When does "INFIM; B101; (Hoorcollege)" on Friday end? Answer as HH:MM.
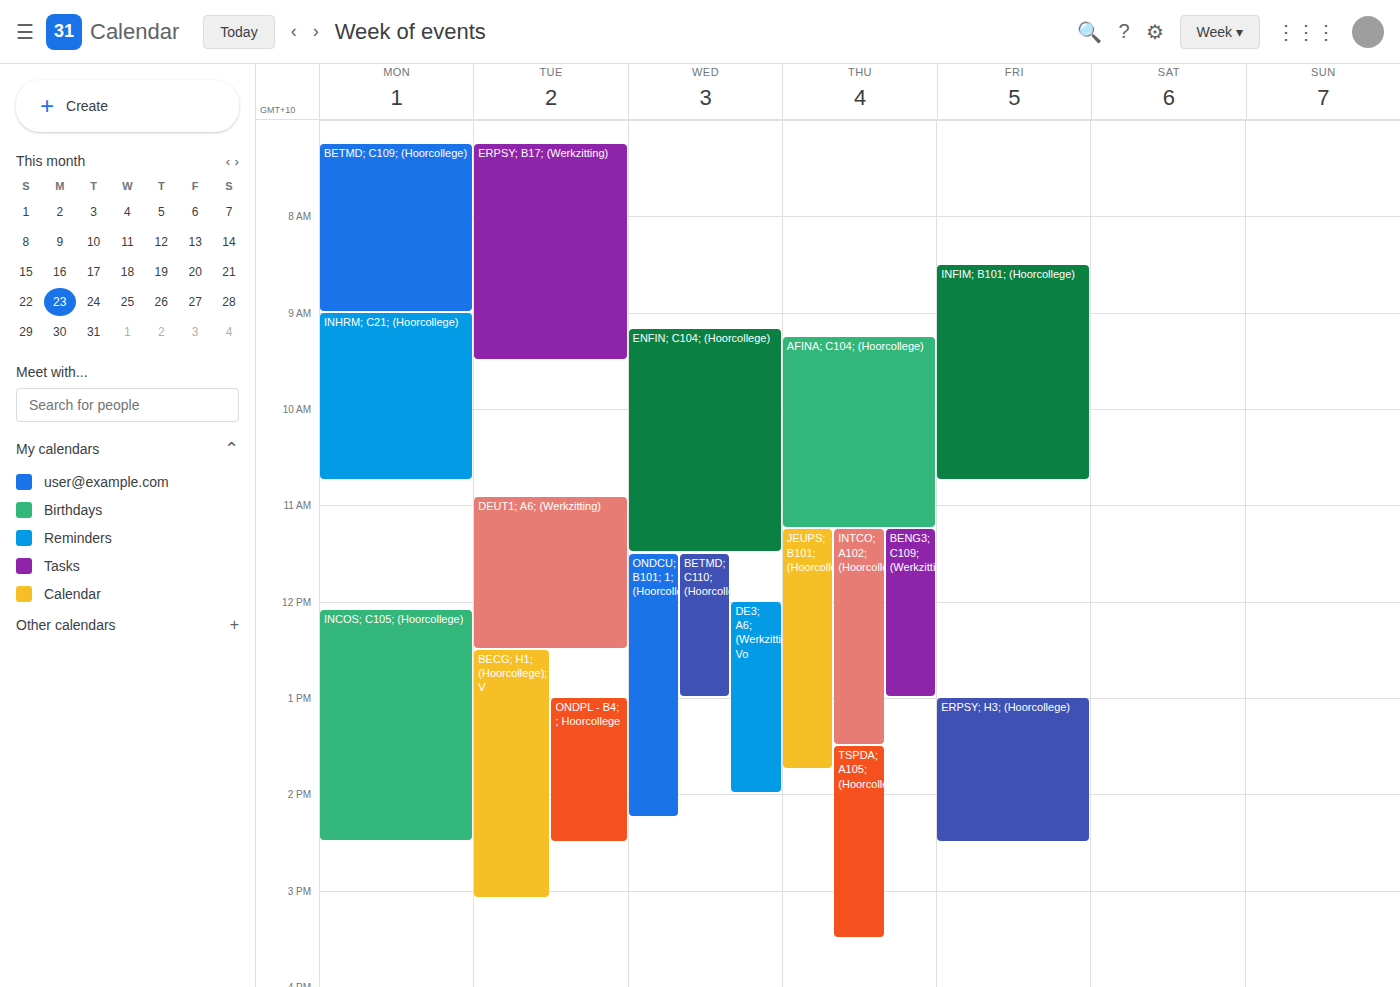
10:45